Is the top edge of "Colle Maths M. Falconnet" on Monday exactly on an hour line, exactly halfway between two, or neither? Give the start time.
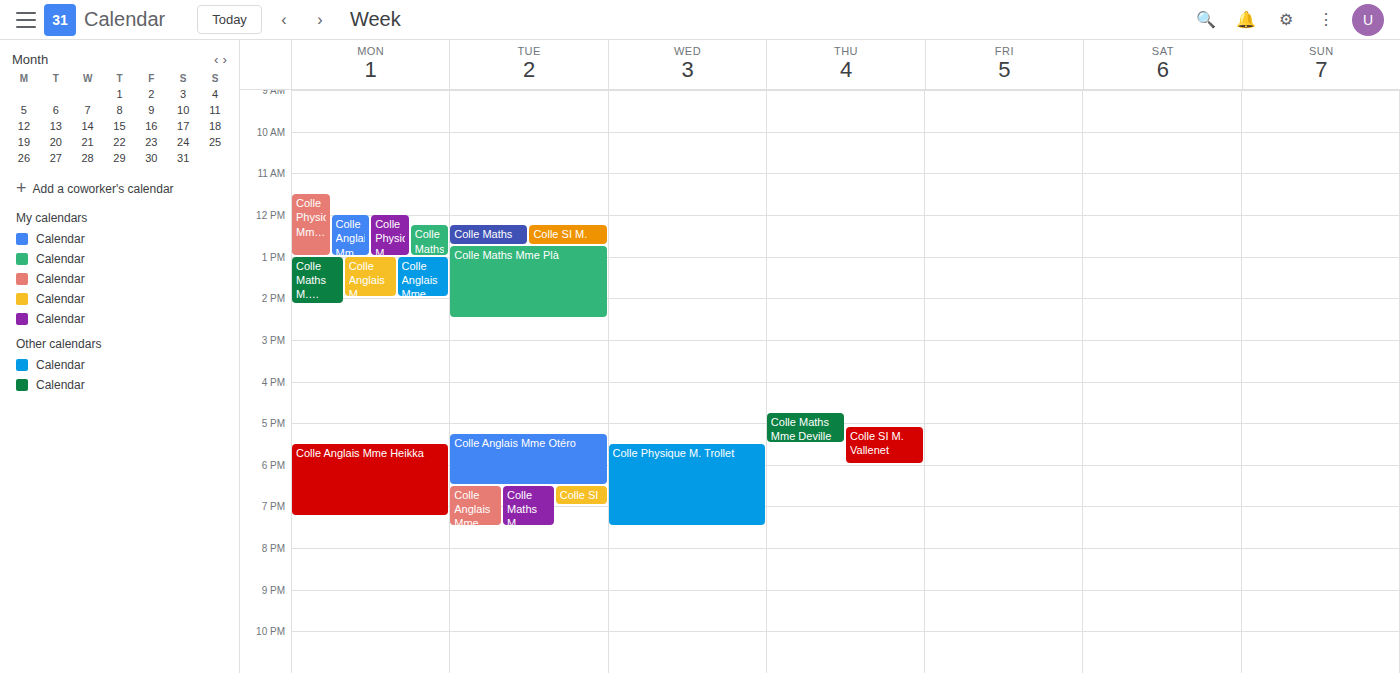
1:00 PM -- exactly on the 1 PM line.